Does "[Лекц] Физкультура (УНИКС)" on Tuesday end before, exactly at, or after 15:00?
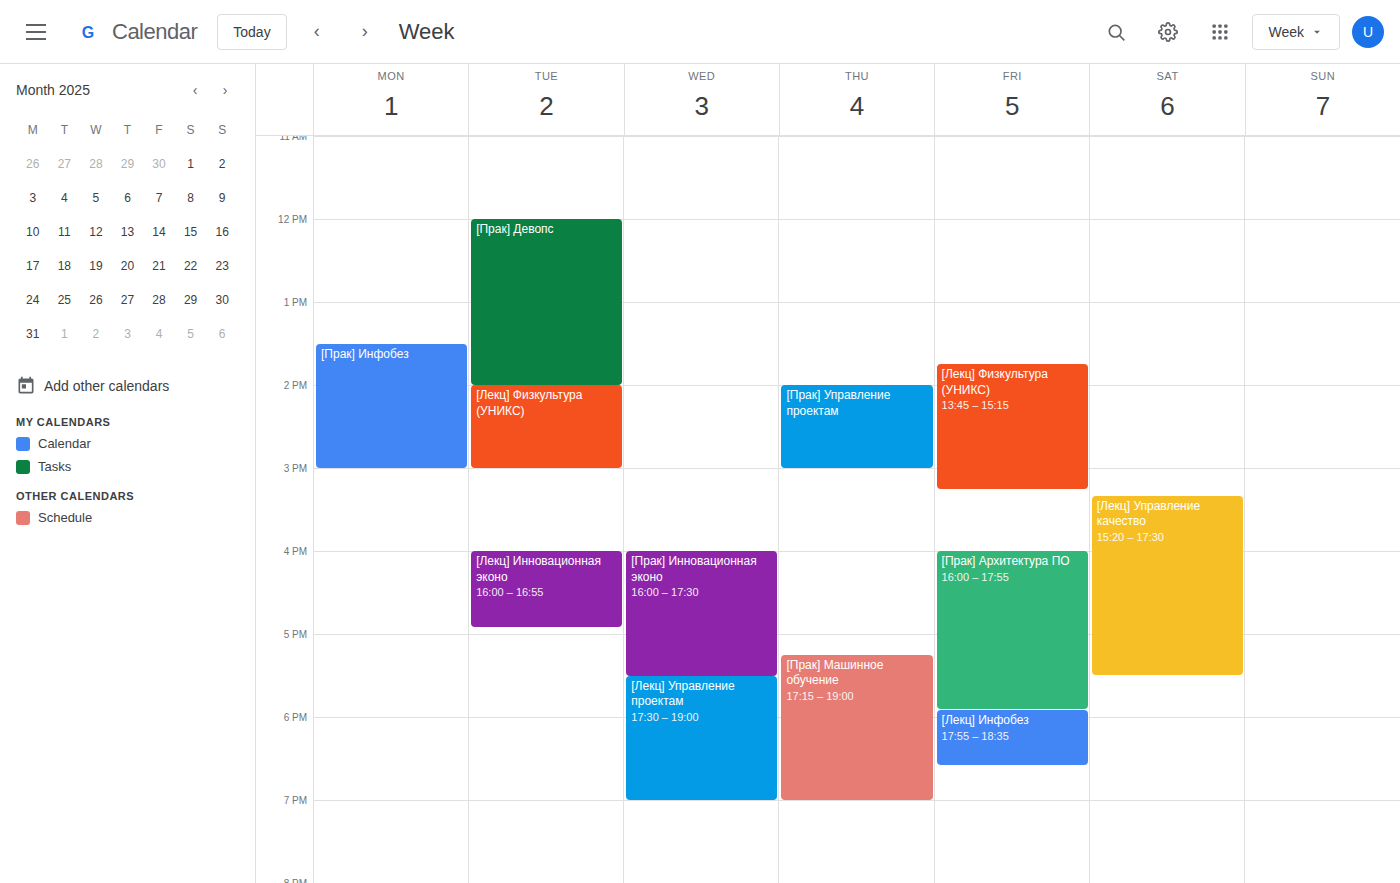
15:00 -- exactly at 15:00, on the 15:00 line.